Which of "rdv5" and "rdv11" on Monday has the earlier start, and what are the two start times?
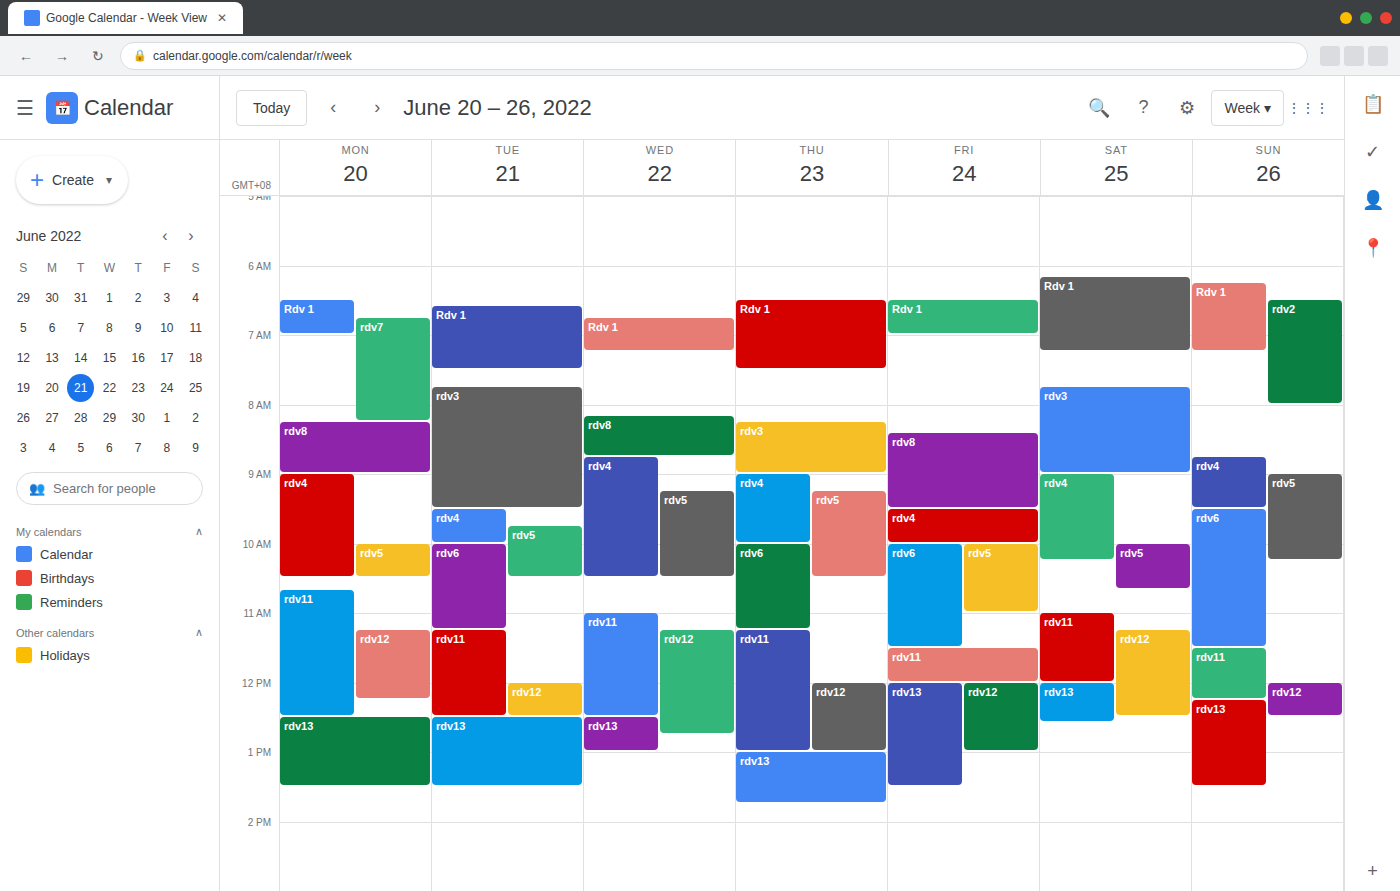
"rdv5" 10:00 AM; "rdv11" 10:40 AM.